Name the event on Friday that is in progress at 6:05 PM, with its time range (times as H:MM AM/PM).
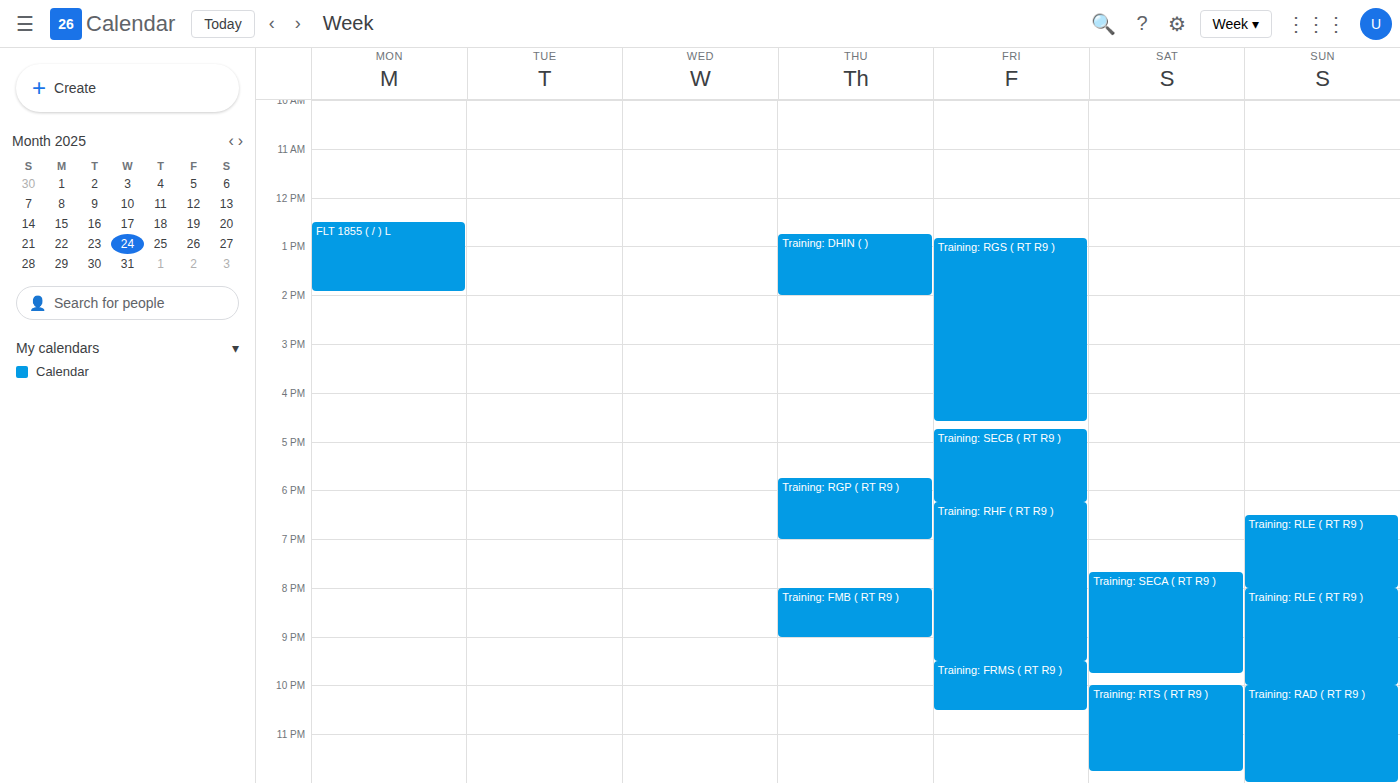
"Training: SECB ( RT R9 )", 4:45 PM to 6:15 PM